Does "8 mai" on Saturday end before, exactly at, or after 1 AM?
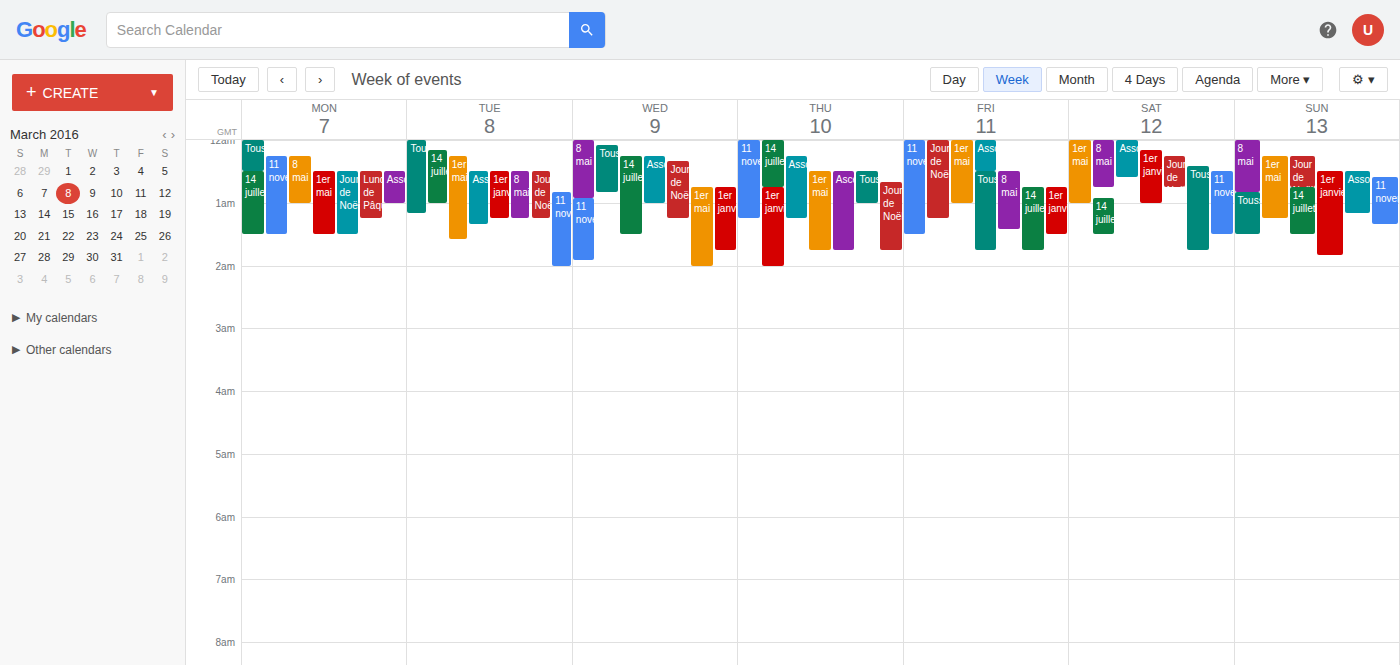
12:45 AM -- before 1 AM, 15 minutes above the 1 AM line.